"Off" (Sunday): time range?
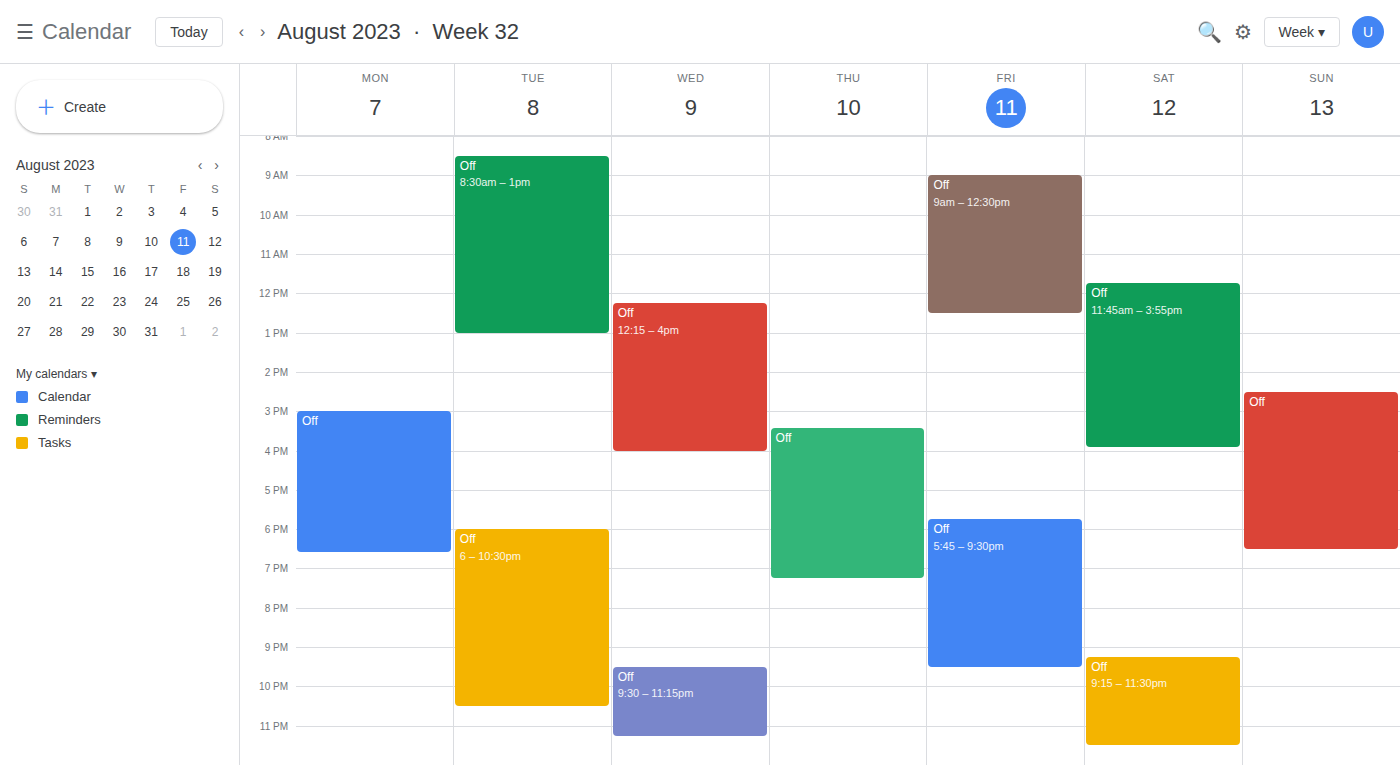
2:30 PM to 6:30 PM